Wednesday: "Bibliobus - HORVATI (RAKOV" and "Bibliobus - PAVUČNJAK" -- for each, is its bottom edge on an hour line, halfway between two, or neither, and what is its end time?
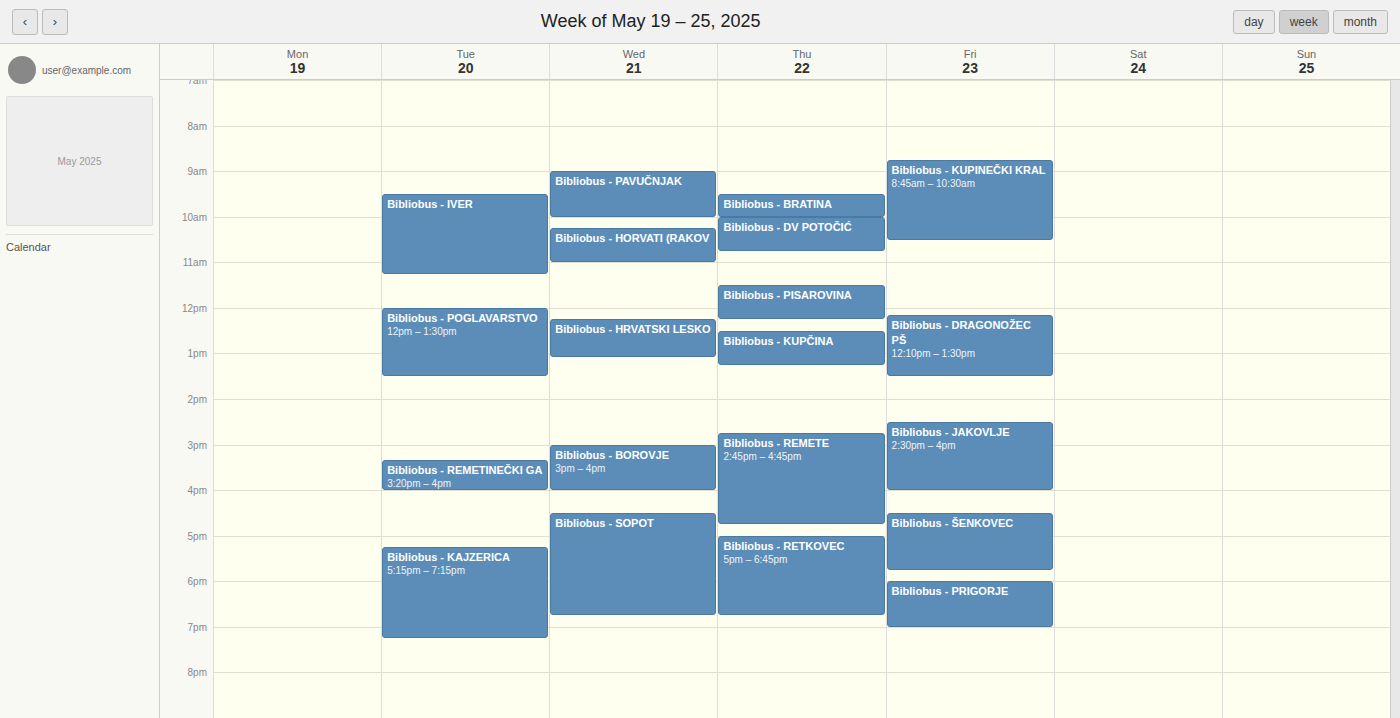
"Bibliobus - HORVATI (RAKOV": 11:00 AM, exactly on the 11 AM line. "Bibliobus - PAVUČNJAK": 10:00 AM, exactly on the 10 AM line.